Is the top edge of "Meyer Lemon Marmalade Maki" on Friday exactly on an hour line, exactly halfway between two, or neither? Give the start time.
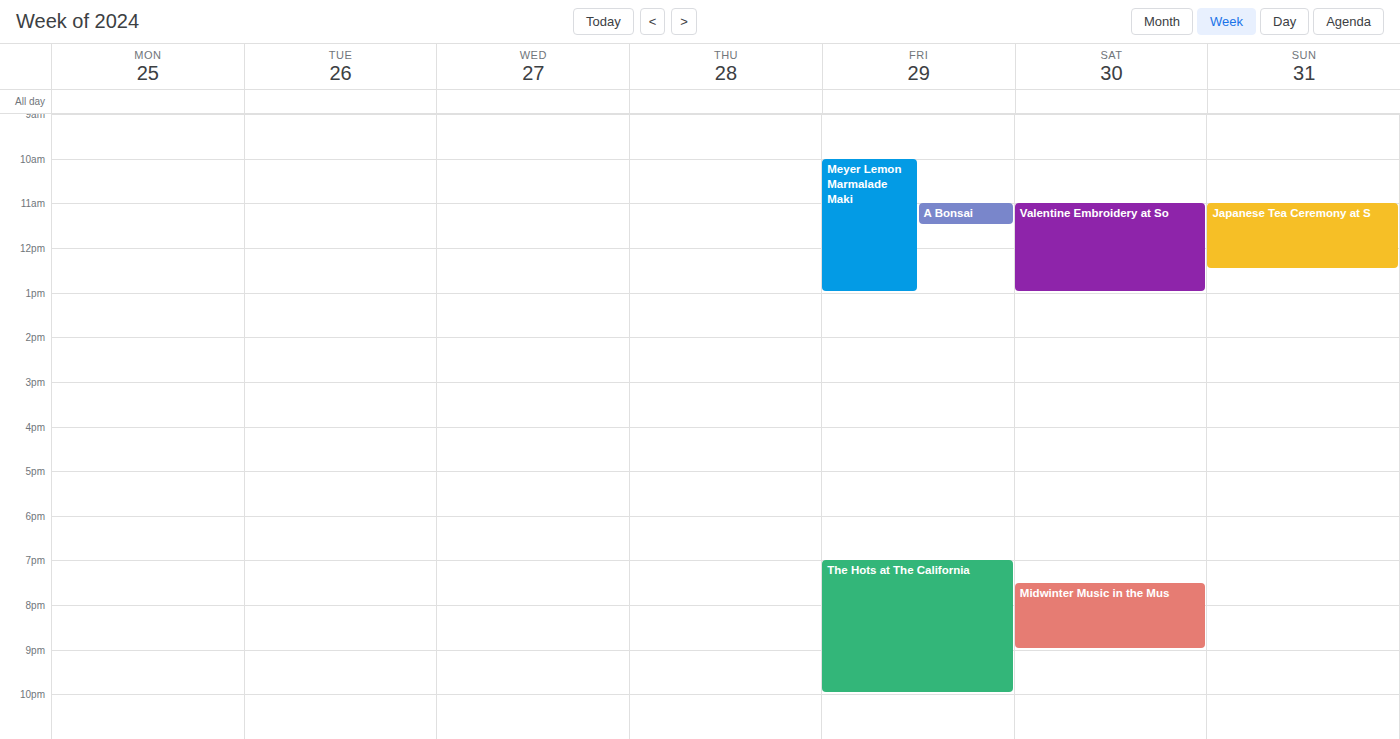
10:00 AM -- exactly on the 10 AM line.